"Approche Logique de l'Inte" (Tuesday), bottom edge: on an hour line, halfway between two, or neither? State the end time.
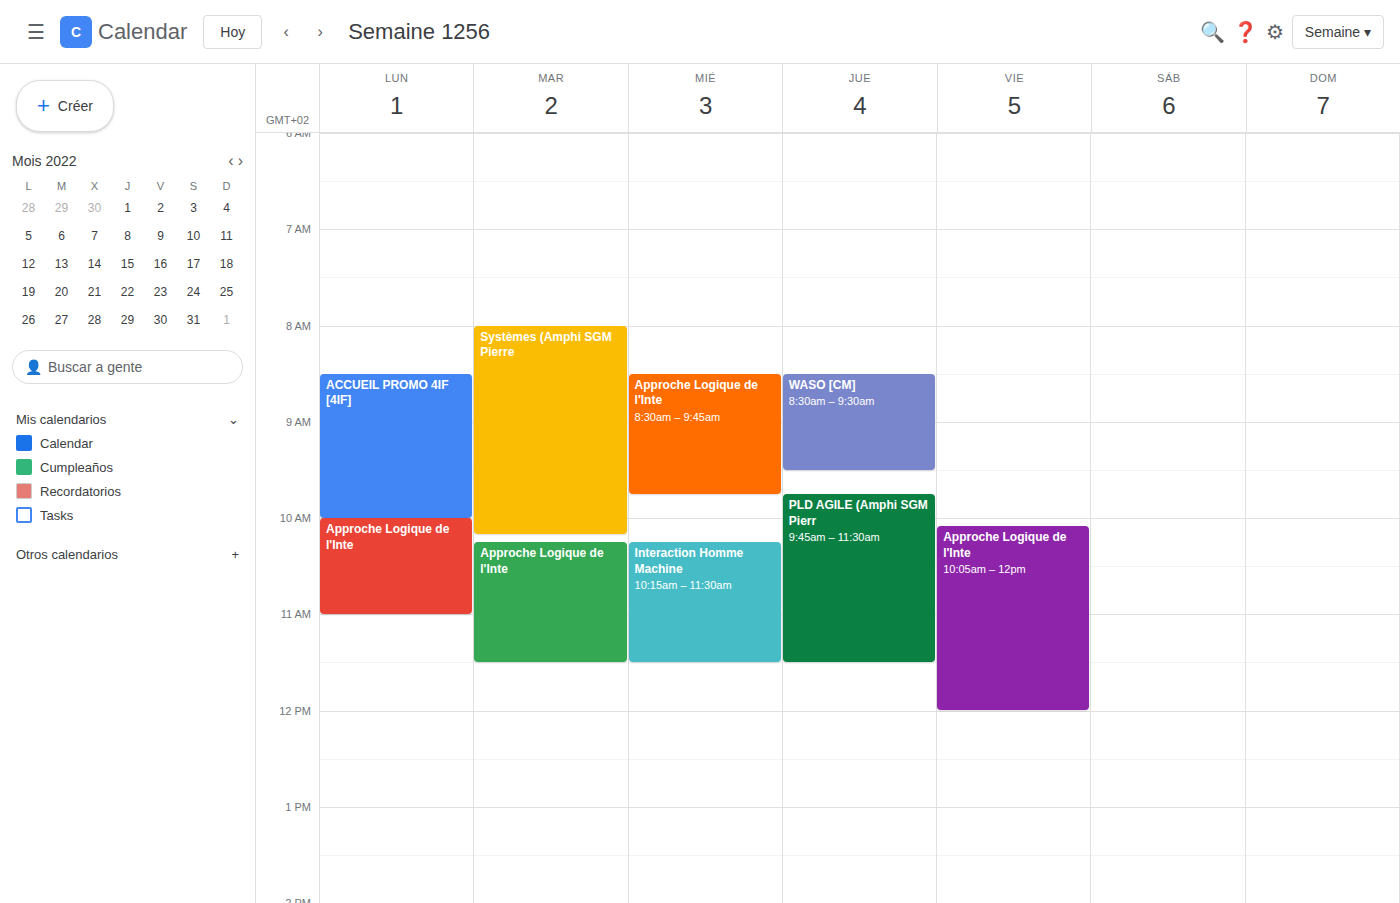
11:30 -- halfway between the 11:00 and 12:00 lines.